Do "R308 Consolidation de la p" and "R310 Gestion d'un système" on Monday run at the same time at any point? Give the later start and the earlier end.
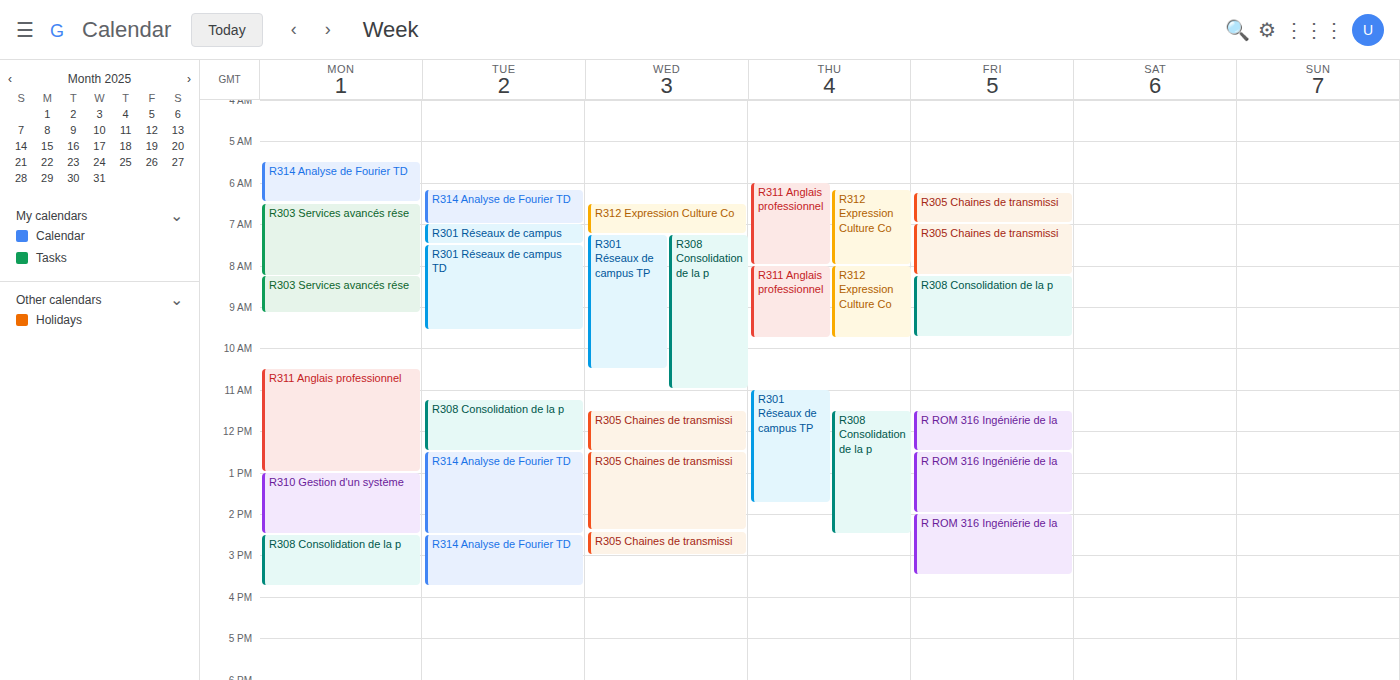
"R310 Gestion d'un système" ends at 2:30 PM, exactly when "R308 Consolidation de la p" starts -- they touch but do not overlap.